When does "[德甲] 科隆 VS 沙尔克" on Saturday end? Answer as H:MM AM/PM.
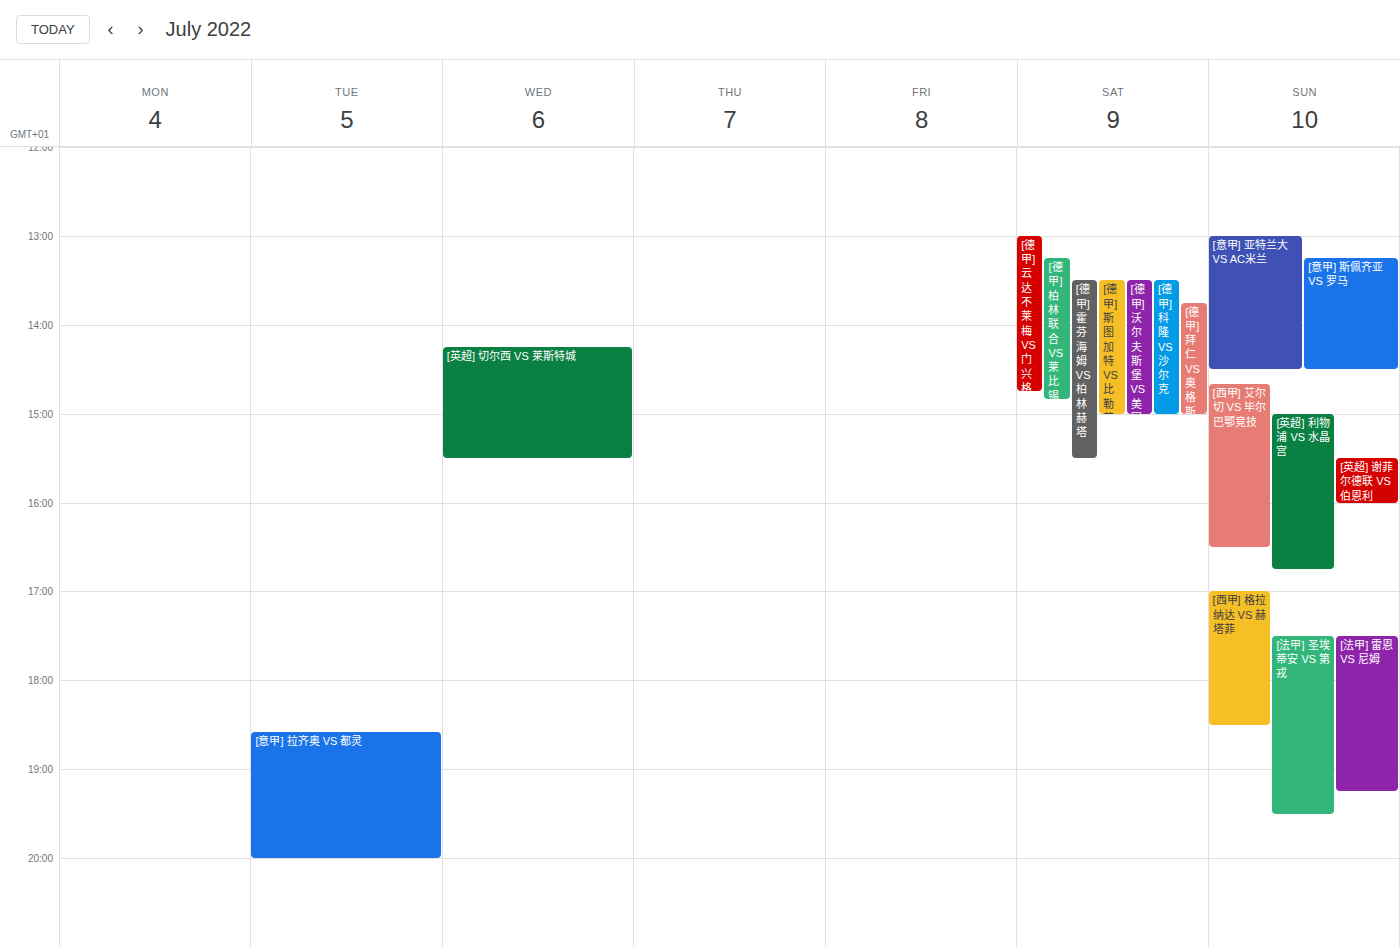
3:00 PM